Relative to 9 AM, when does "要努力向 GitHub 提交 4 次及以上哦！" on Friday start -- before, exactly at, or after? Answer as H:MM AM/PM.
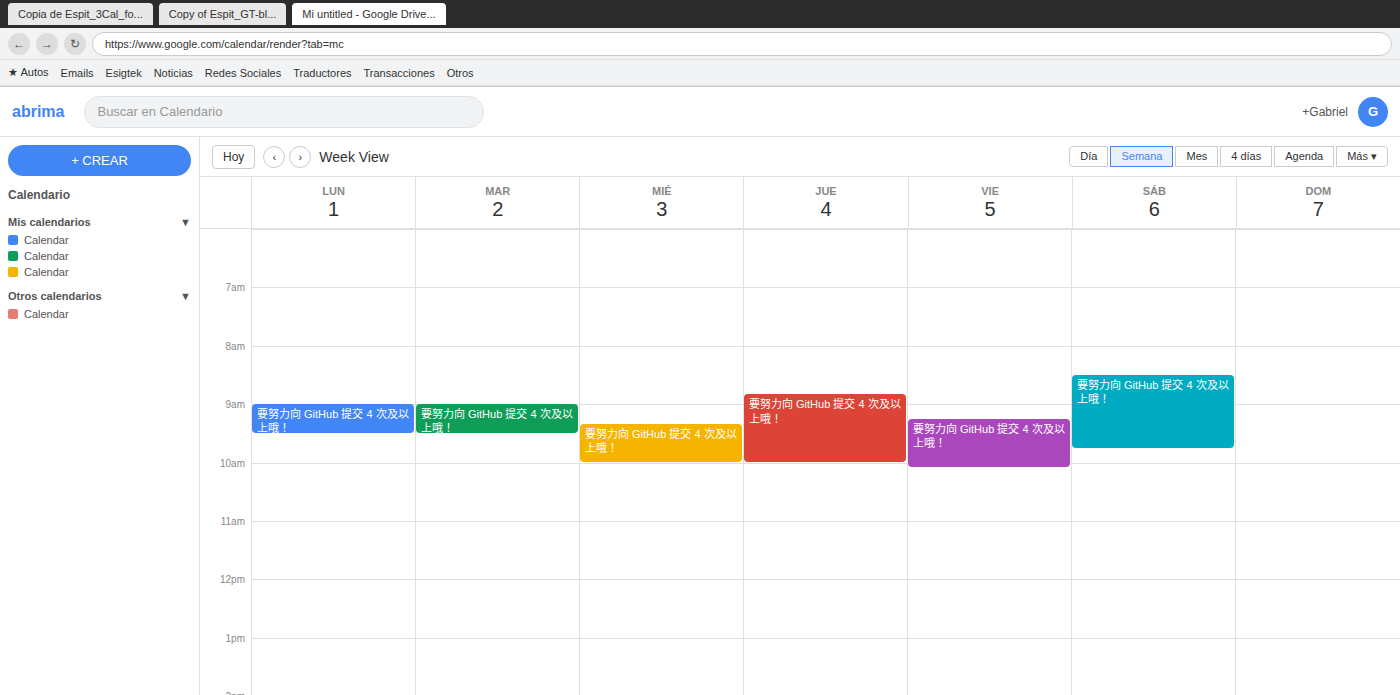
9:15 AM -- after 9 AM, 15 minutes below the 9 AM line.